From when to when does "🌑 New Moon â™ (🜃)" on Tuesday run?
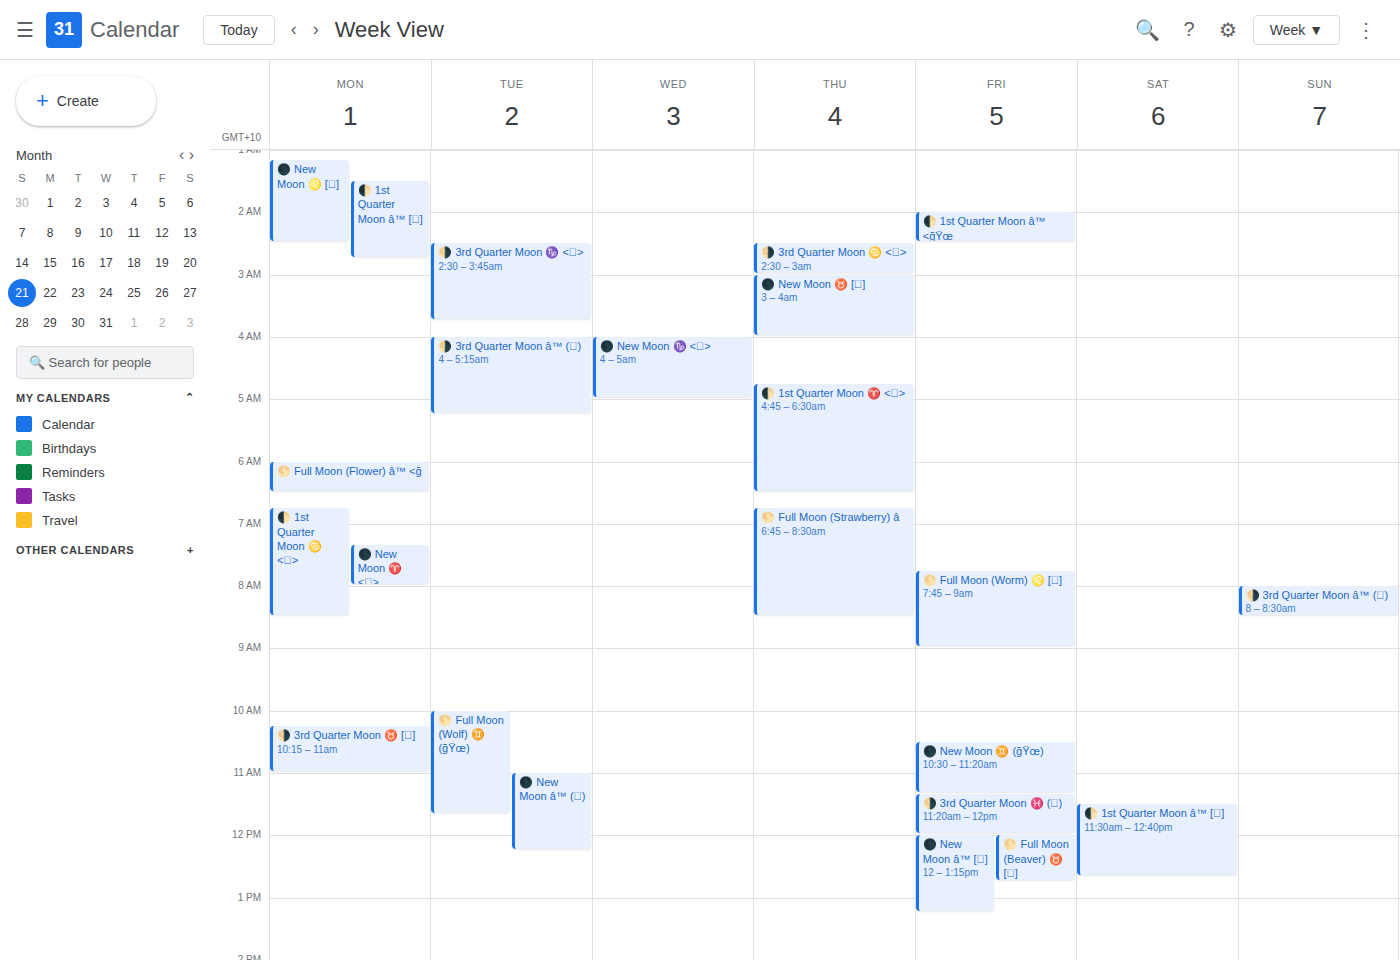
11:00 AM to 12:15 PM